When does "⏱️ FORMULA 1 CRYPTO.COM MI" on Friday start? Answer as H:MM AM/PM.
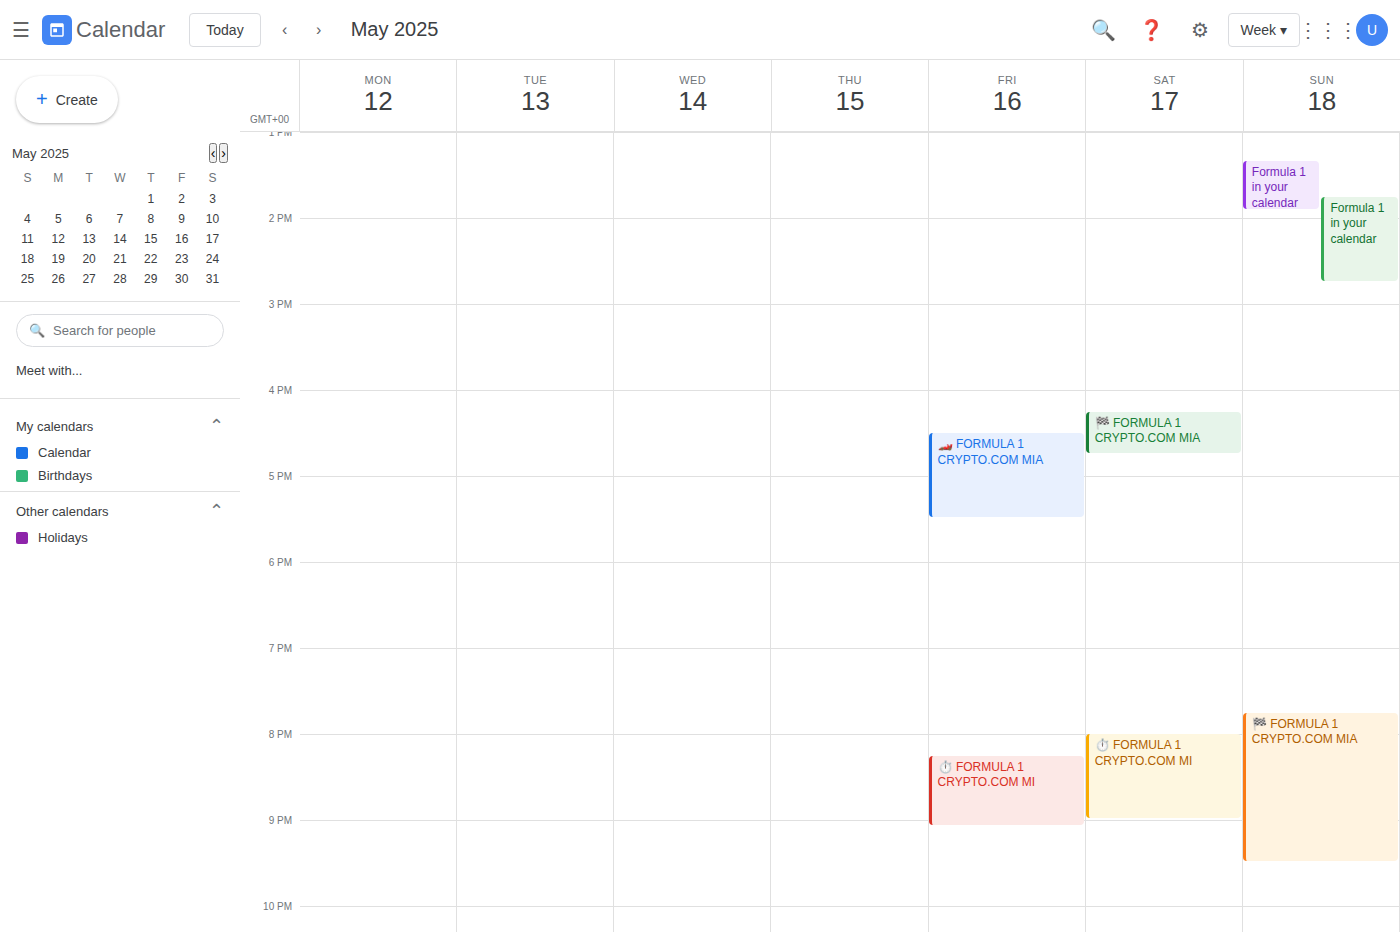
8:15 PM